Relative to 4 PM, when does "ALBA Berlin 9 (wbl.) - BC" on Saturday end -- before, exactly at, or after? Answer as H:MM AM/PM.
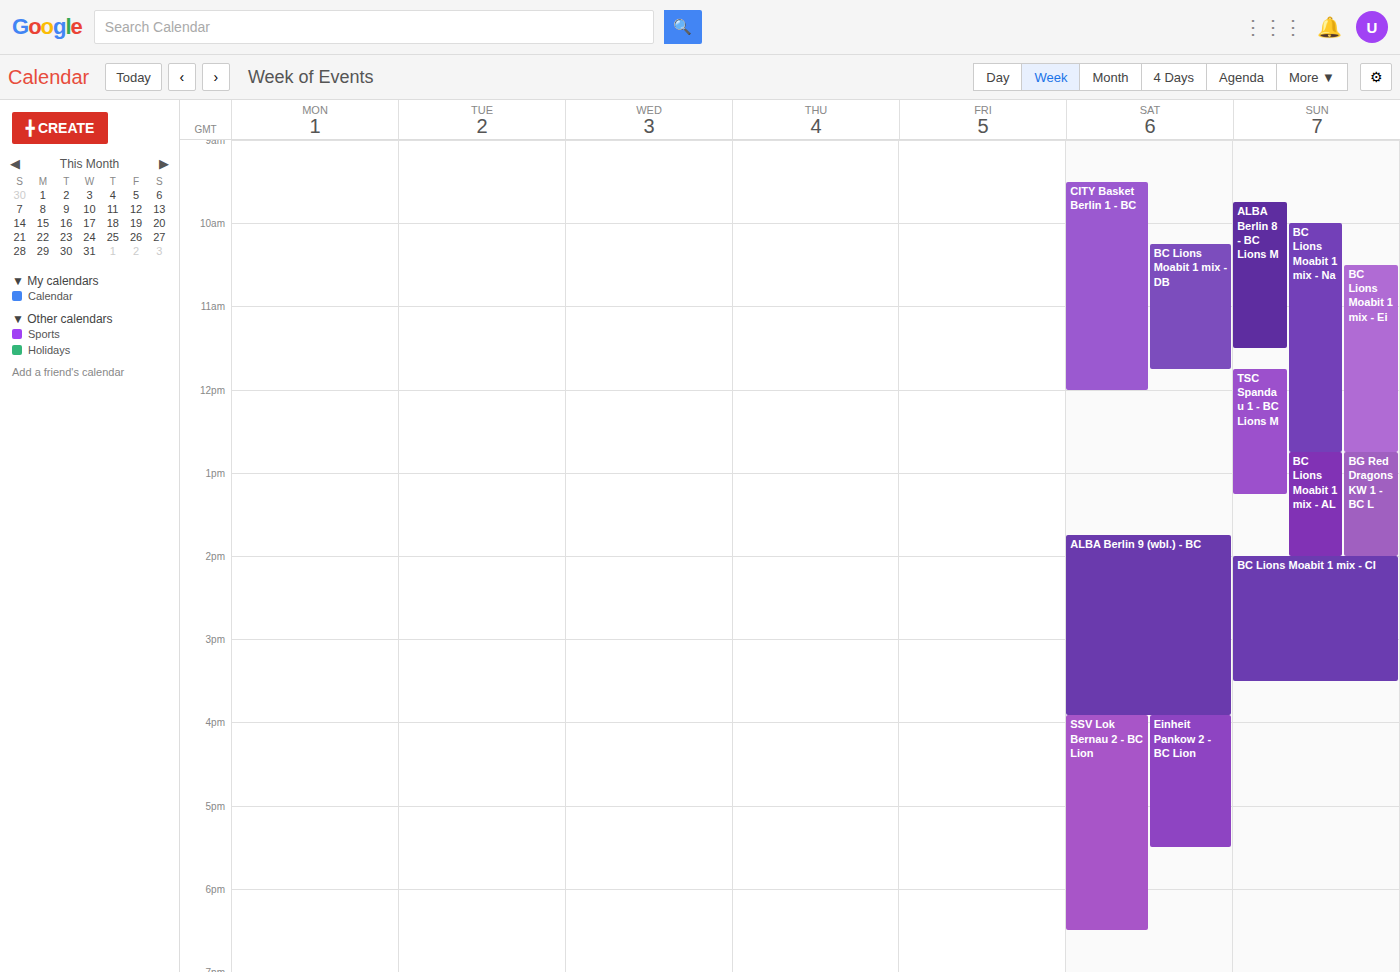
3:55 PM -- before 4 PM, 5 minutes above the 4 PM line.